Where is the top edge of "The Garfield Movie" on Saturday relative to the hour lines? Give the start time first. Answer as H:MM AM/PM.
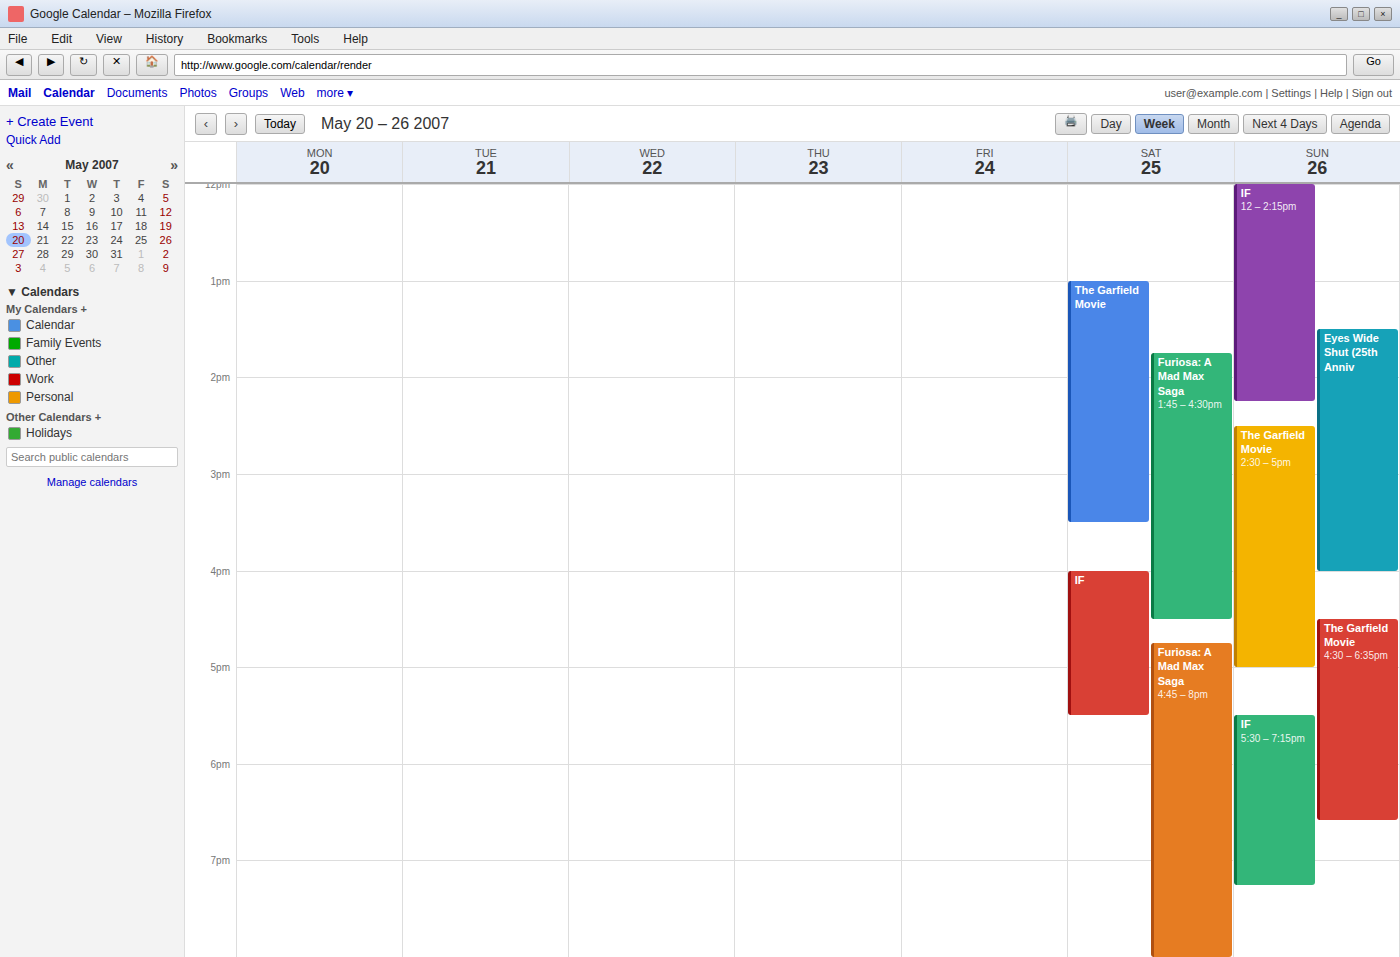
1:00 PM -- exactly on the 1 PM line.